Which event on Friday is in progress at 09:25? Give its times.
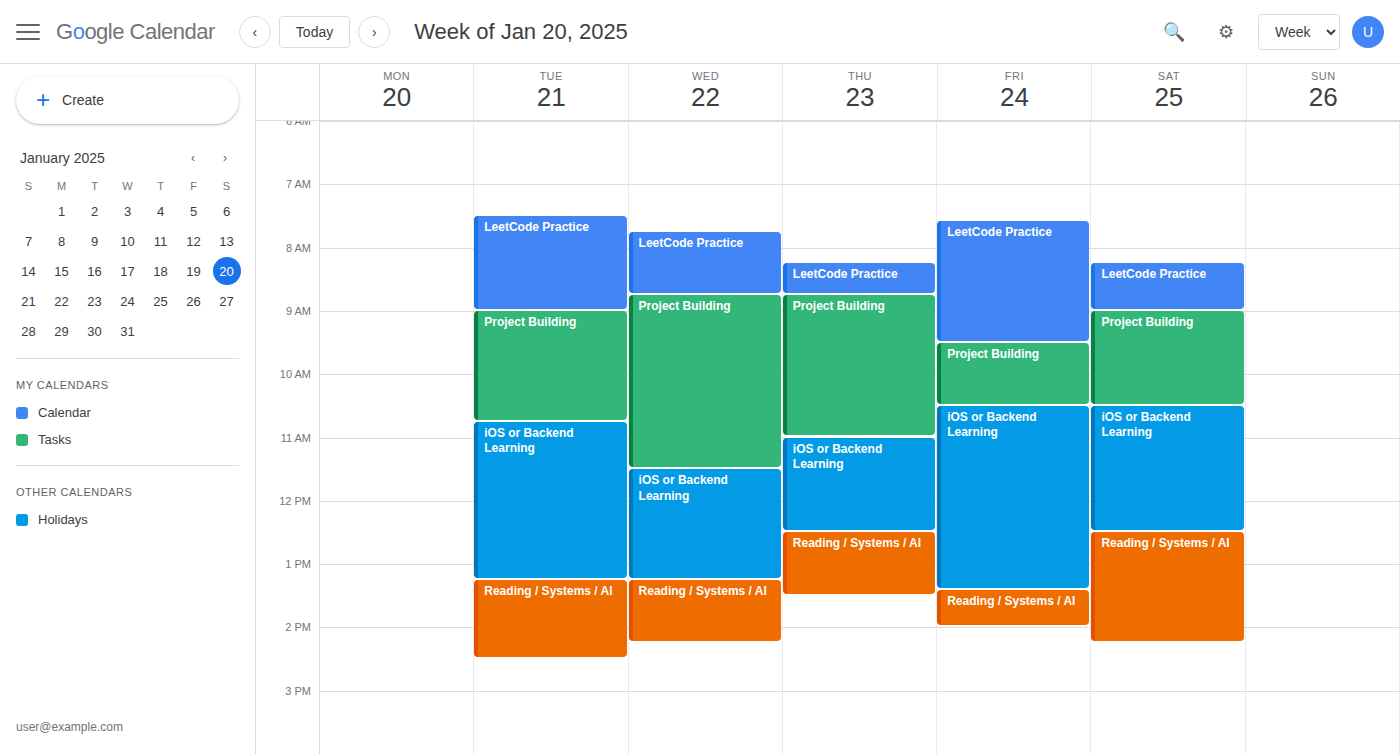
"LeetCode Practice", 07:35 to 09:30